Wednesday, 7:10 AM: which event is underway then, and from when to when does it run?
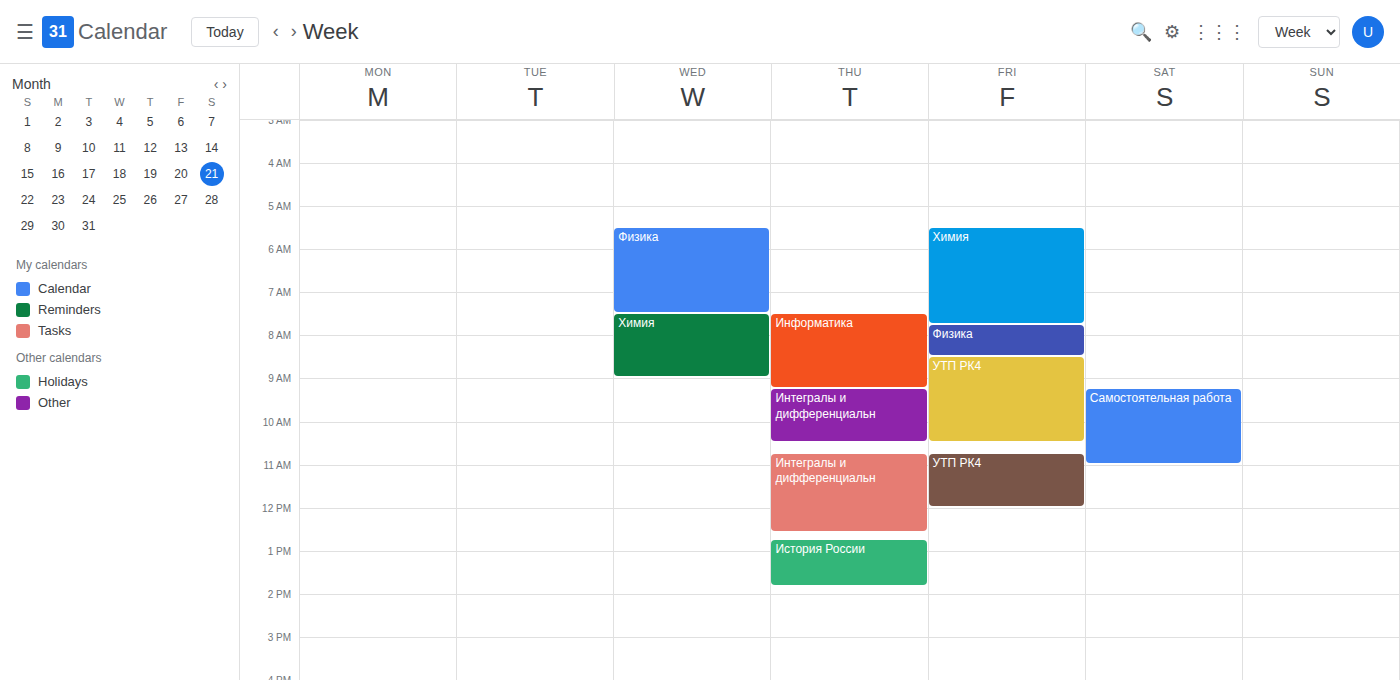
"Физика", 5:30 AM to 7:30 AM